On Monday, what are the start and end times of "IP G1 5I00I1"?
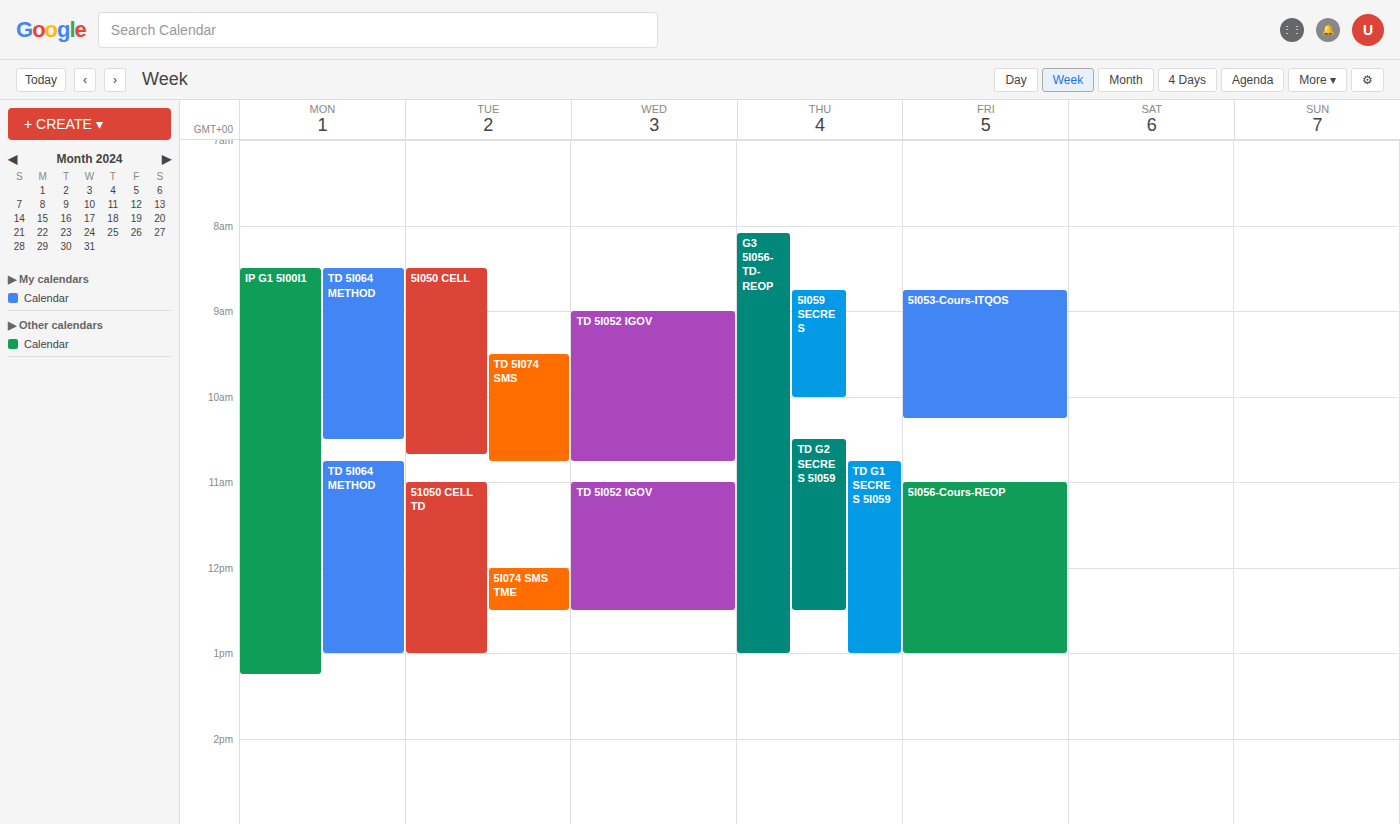
8:30 AM to 1:15 PM